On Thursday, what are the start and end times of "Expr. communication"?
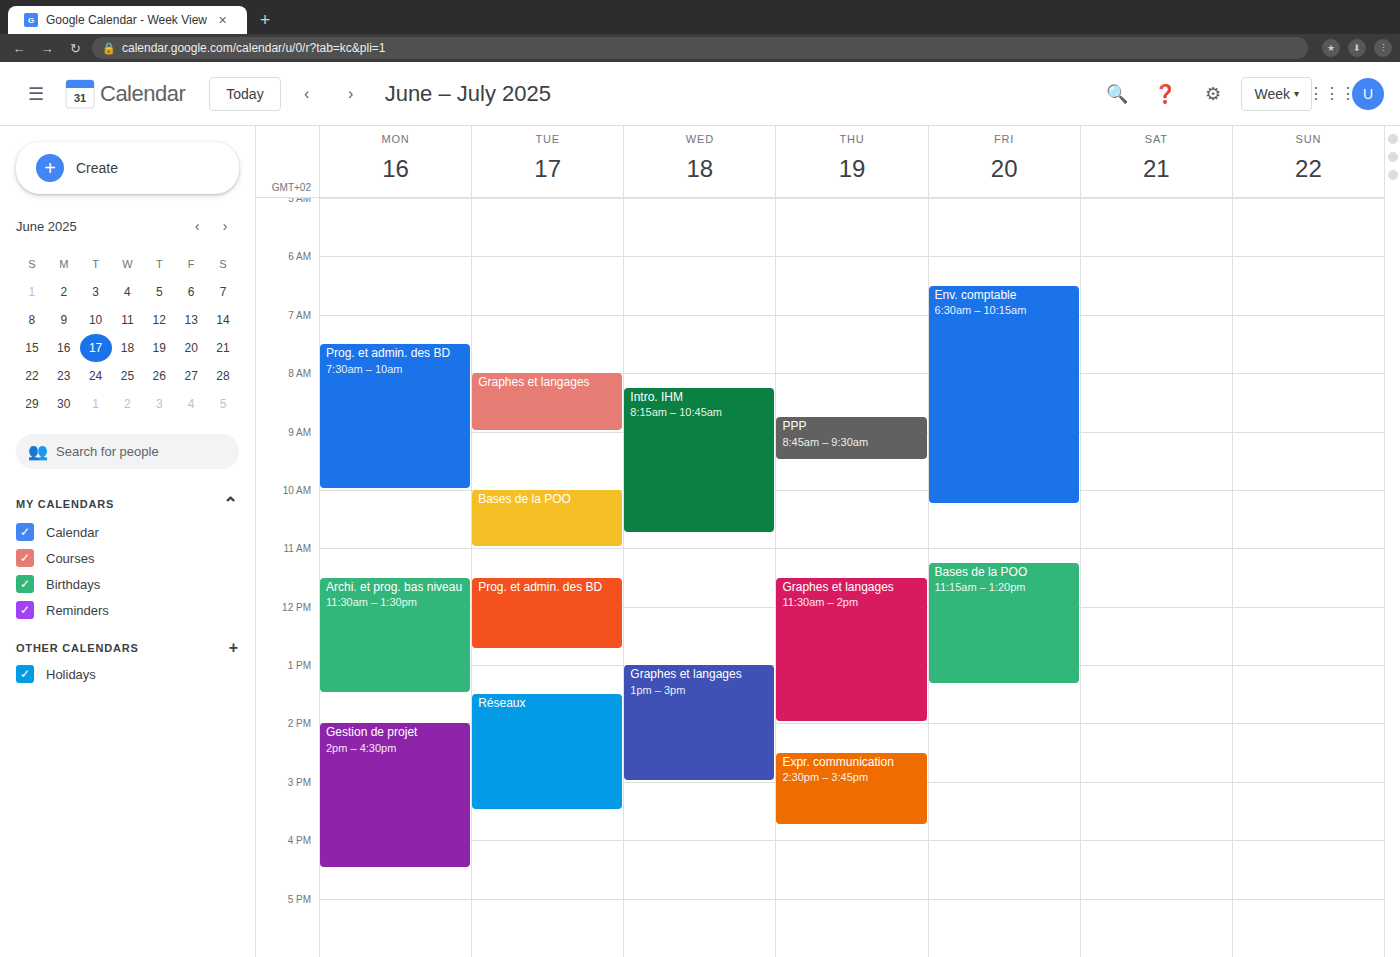
2:30 PM to 3:45 PM